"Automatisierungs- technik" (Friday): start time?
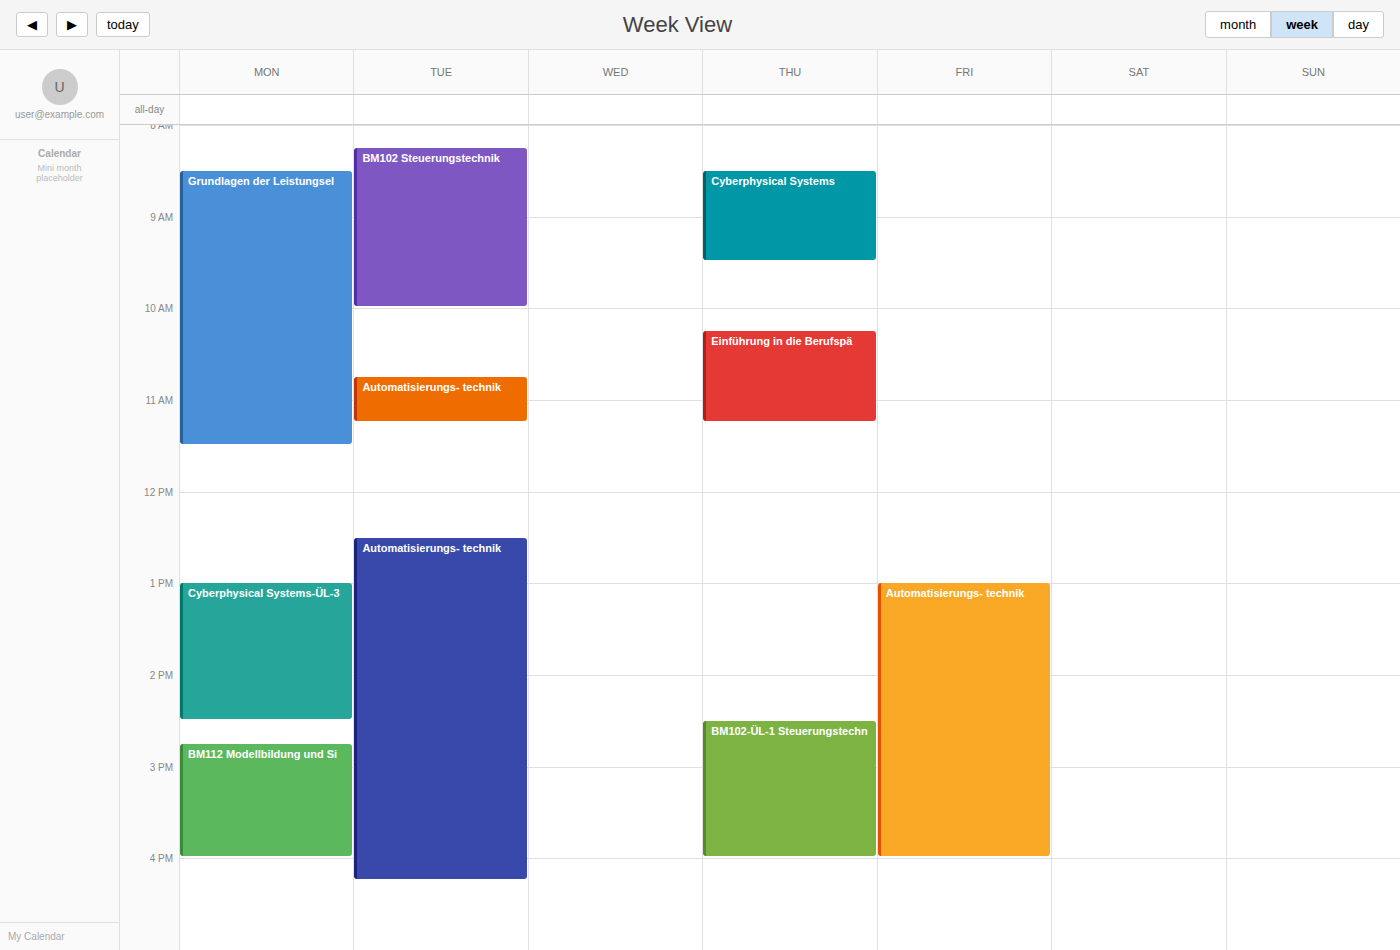
13:00